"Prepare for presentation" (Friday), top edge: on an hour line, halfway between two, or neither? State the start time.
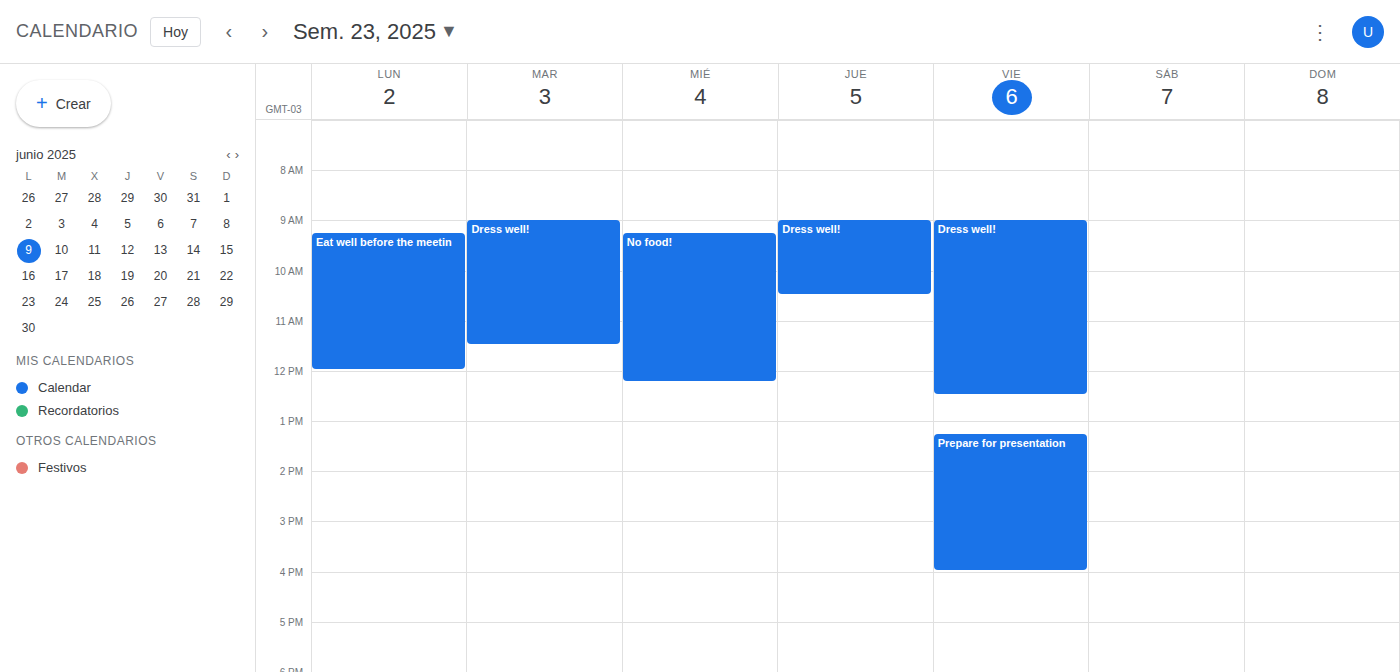
1:15 PM -- neither: a quarter of the way from the 1 PM line to the 2 PM line.